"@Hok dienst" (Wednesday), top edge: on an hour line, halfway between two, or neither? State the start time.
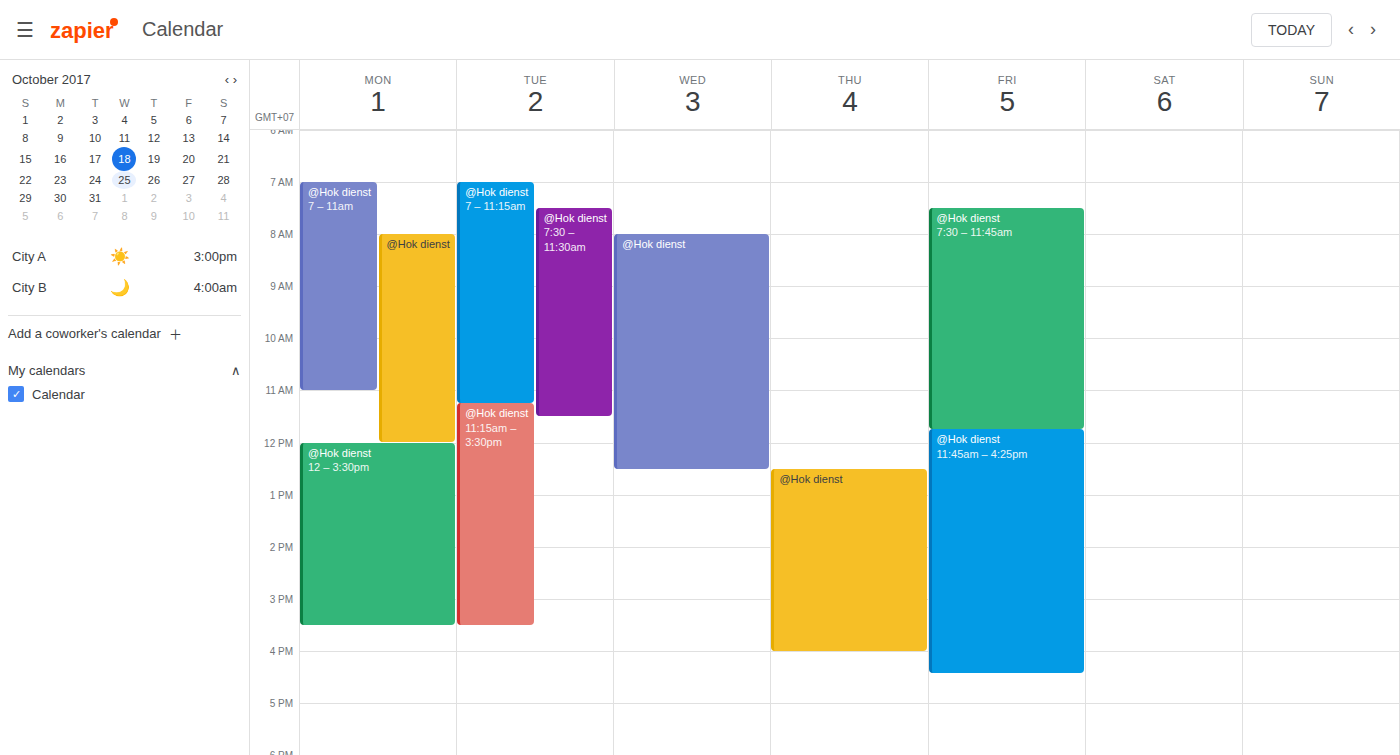
8:00 AM -- exactly on the 8 AM line.